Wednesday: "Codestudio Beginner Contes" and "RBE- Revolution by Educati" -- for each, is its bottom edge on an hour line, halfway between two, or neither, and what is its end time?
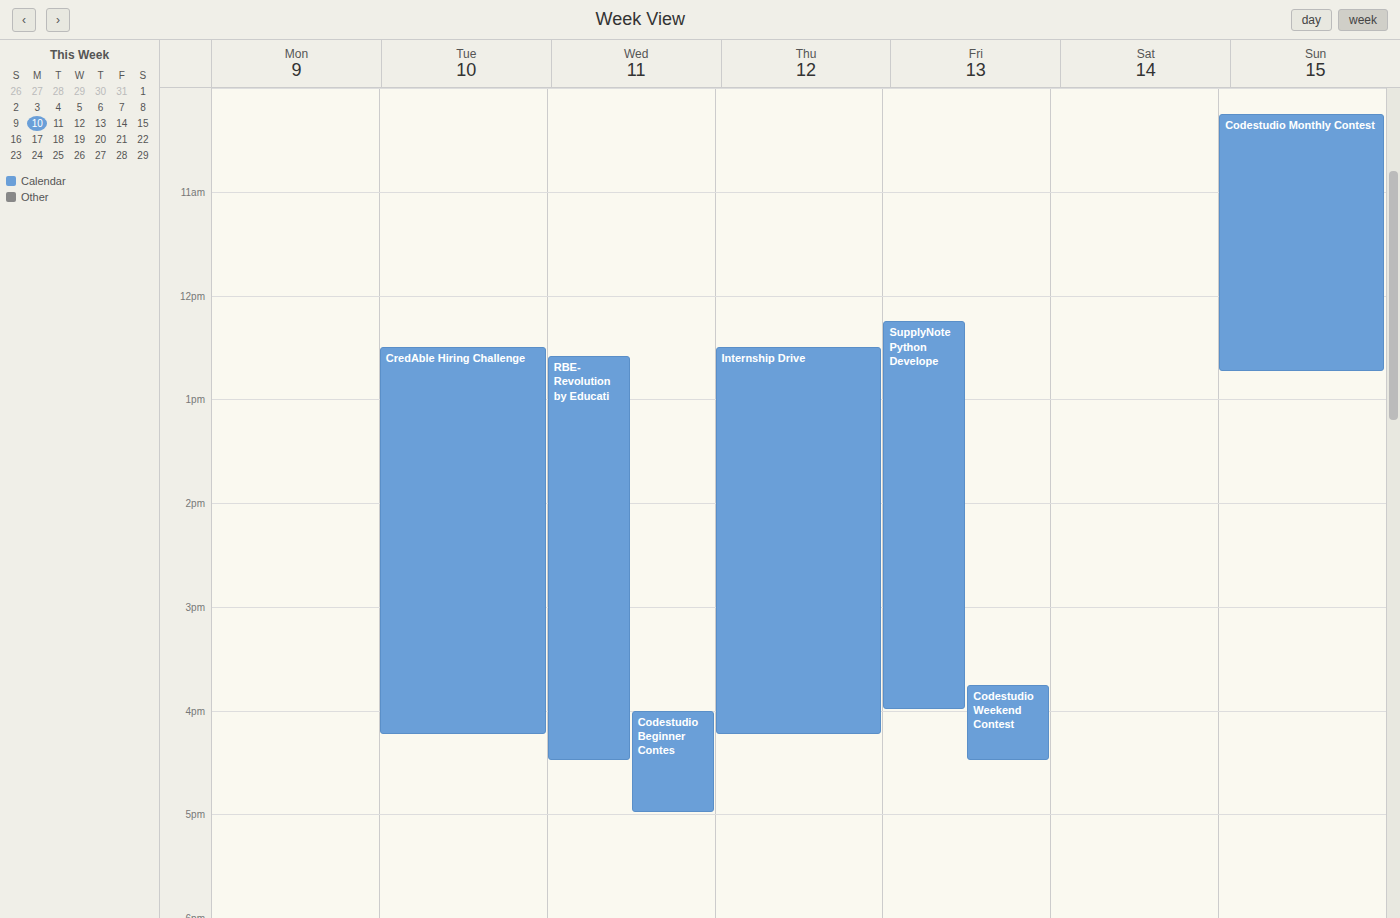
"Codestudio Beginner Contes": 5:00 PM, exactly on the 5 PM line. "RBE- Revolution by Educati": 4:30 PM, halfway between the 4 PM and 5 PM lines.